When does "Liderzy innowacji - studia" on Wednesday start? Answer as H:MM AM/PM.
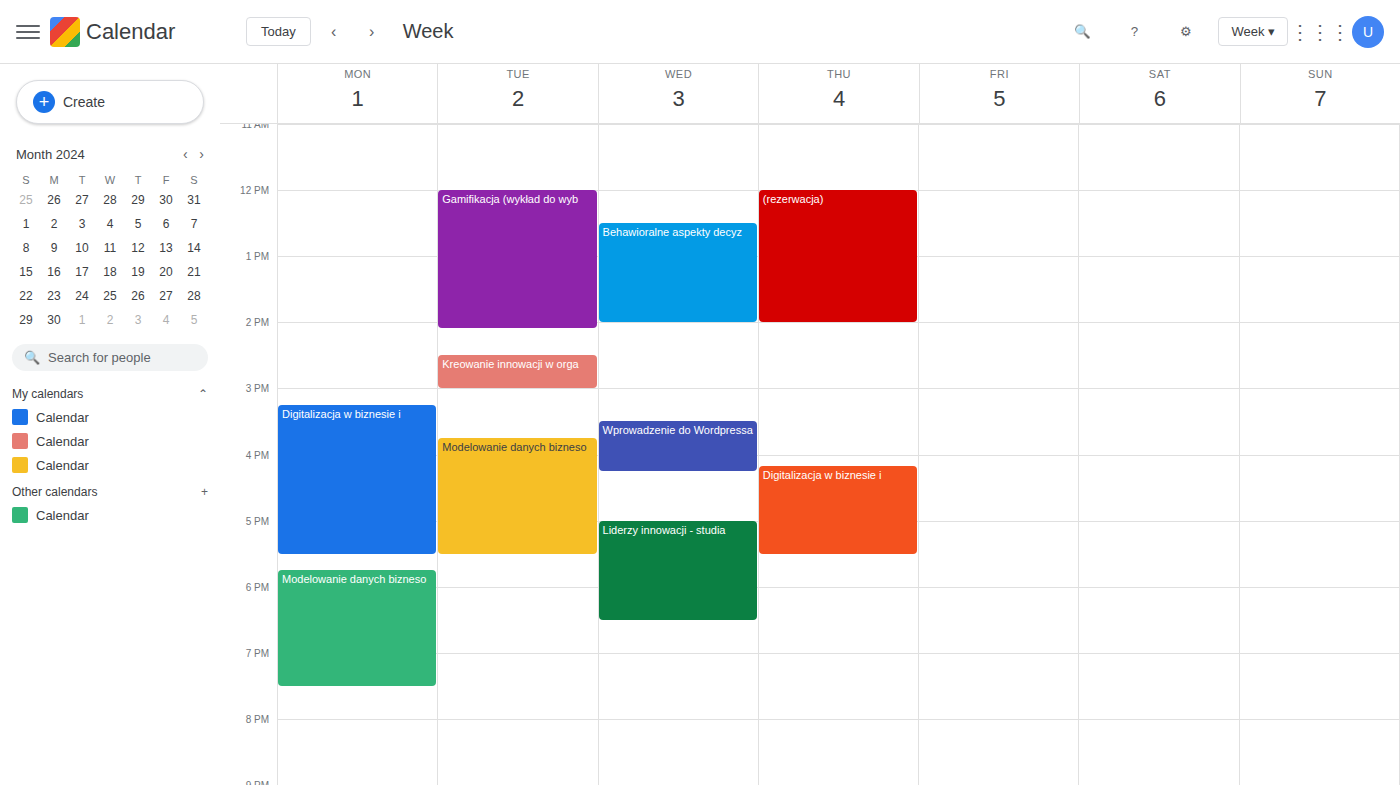
5:00 PM